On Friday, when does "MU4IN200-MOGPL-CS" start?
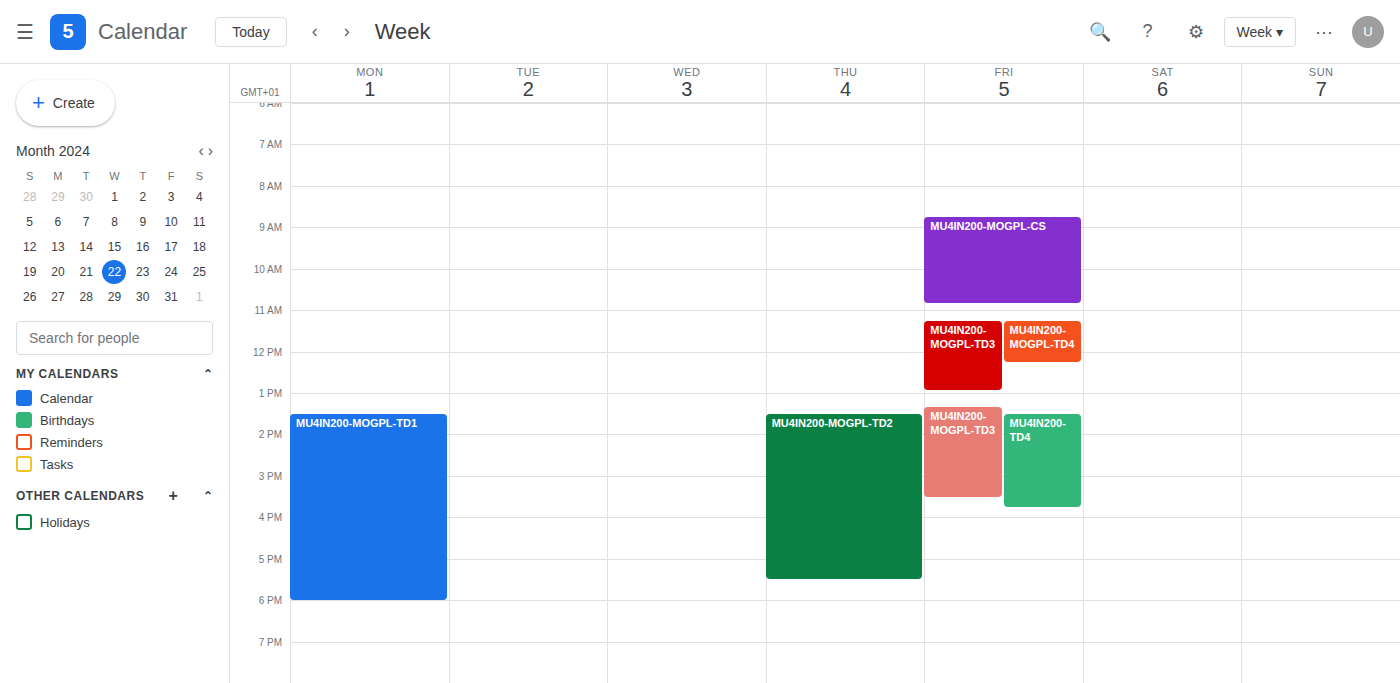
8:45 AM